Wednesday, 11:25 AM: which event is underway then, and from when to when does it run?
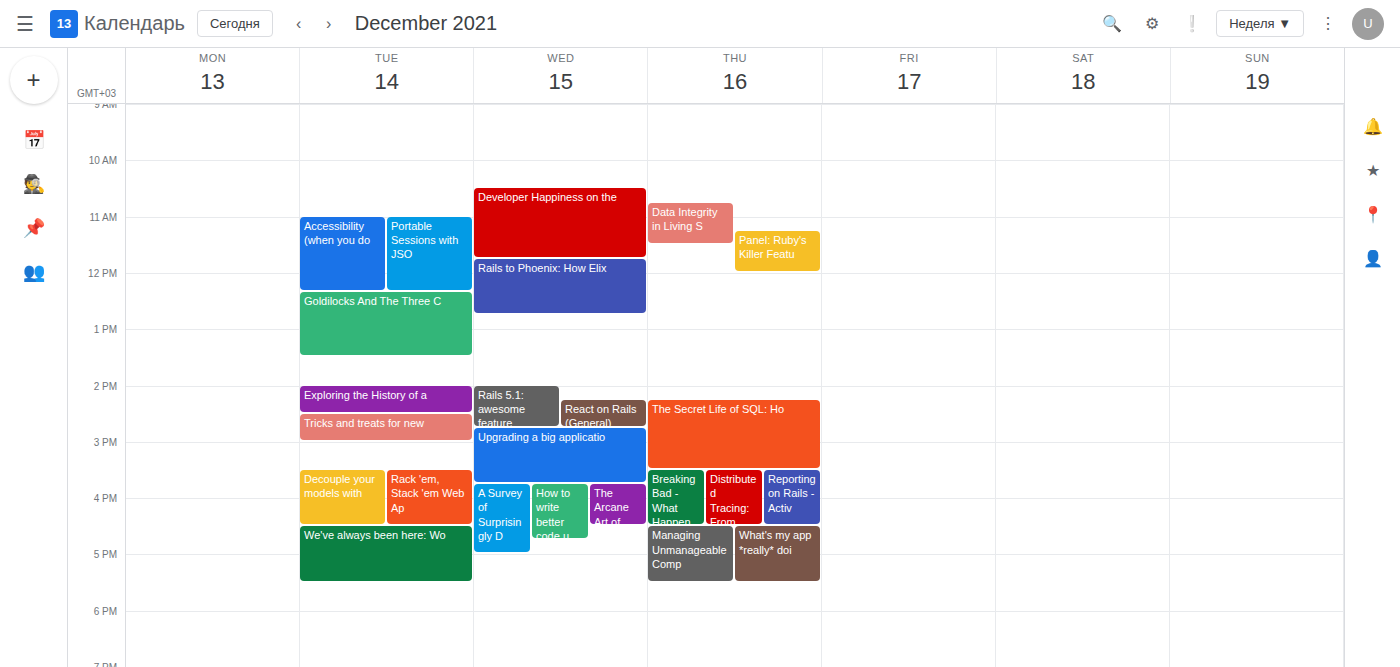
"Developer Happiness on the", 10:30 AM to 11:45 AM